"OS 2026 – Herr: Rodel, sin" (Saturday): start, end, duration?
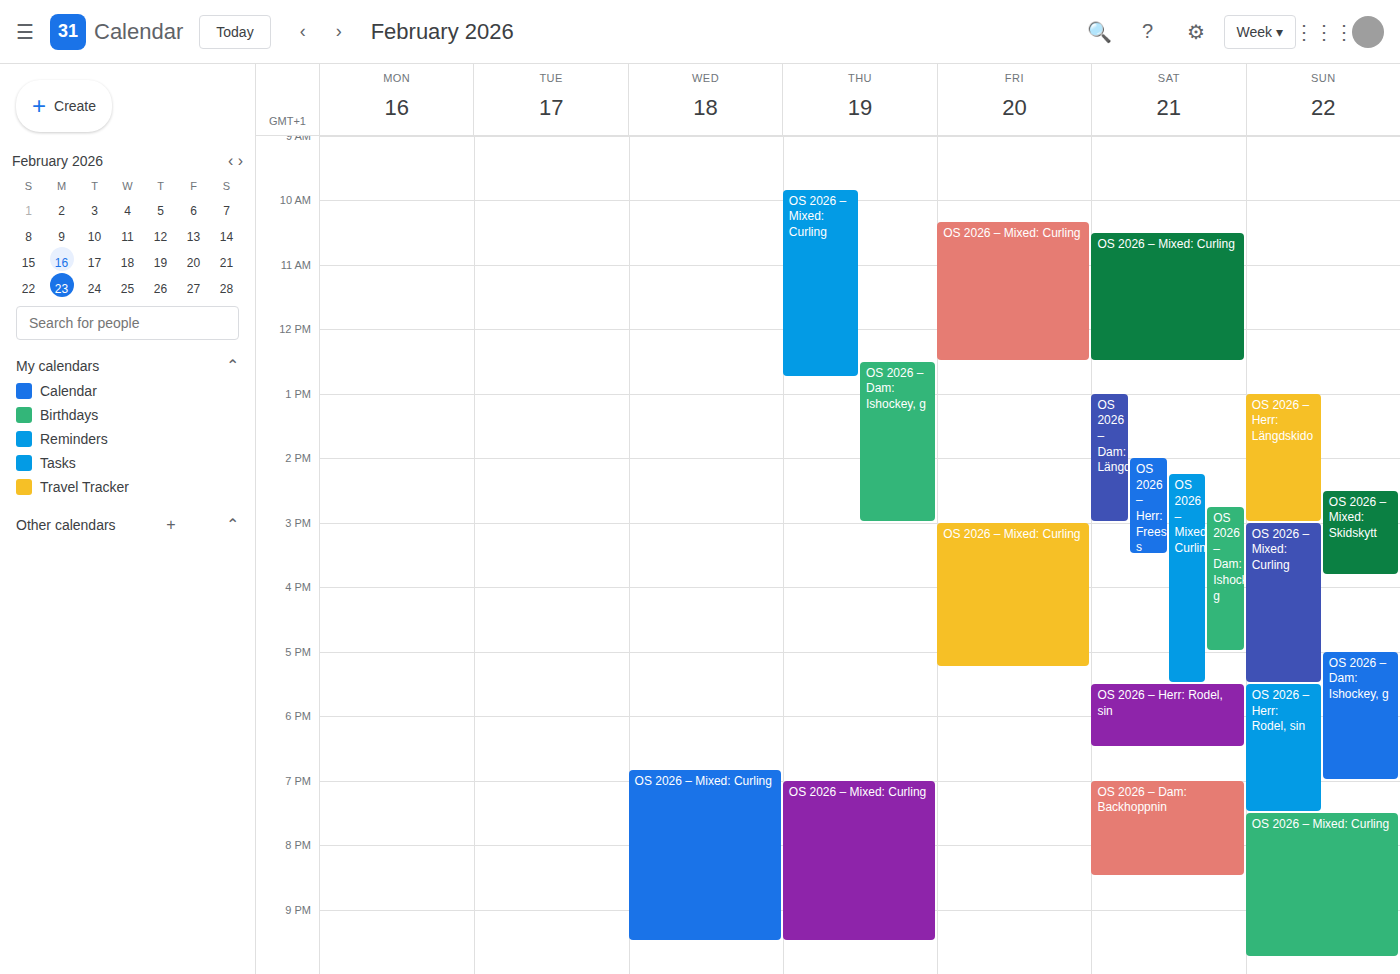
5:30 PM to 6:30 PM, 1 hour